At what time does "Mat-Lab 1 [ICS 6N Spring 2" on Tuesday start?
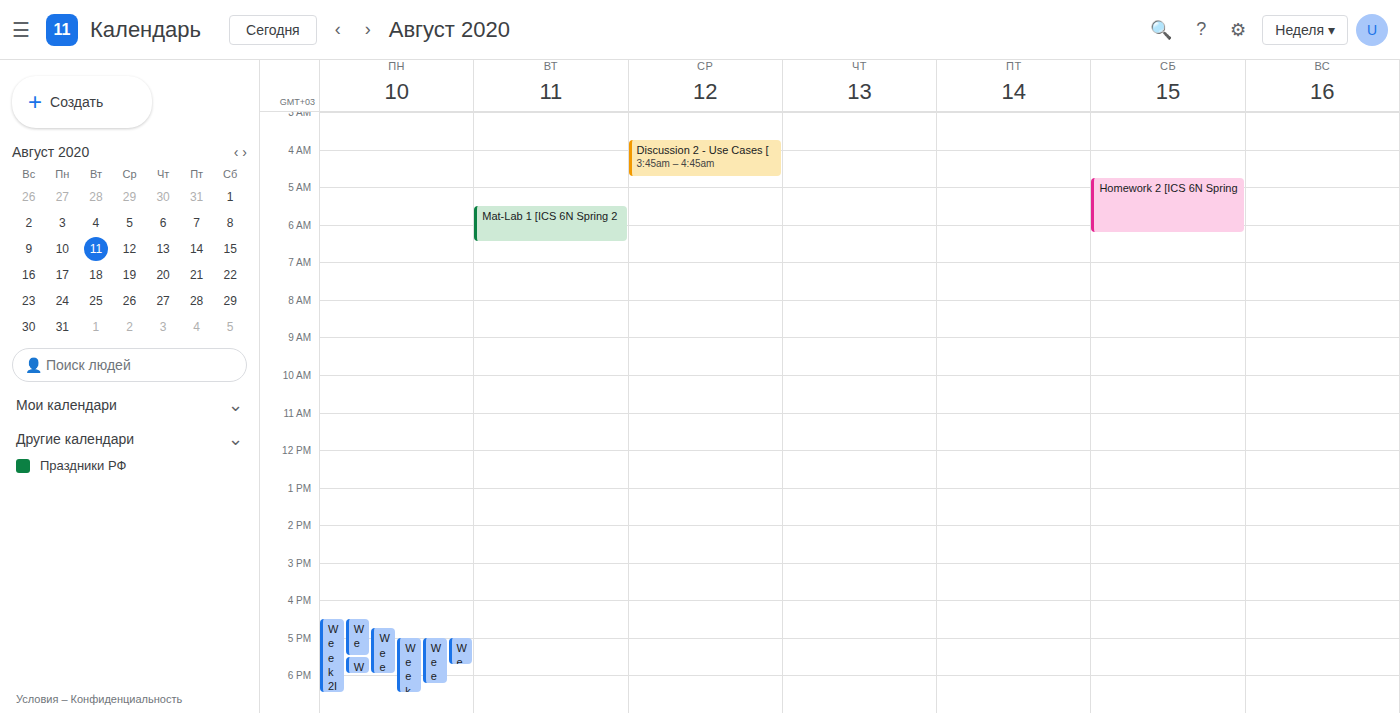
5:30 AM